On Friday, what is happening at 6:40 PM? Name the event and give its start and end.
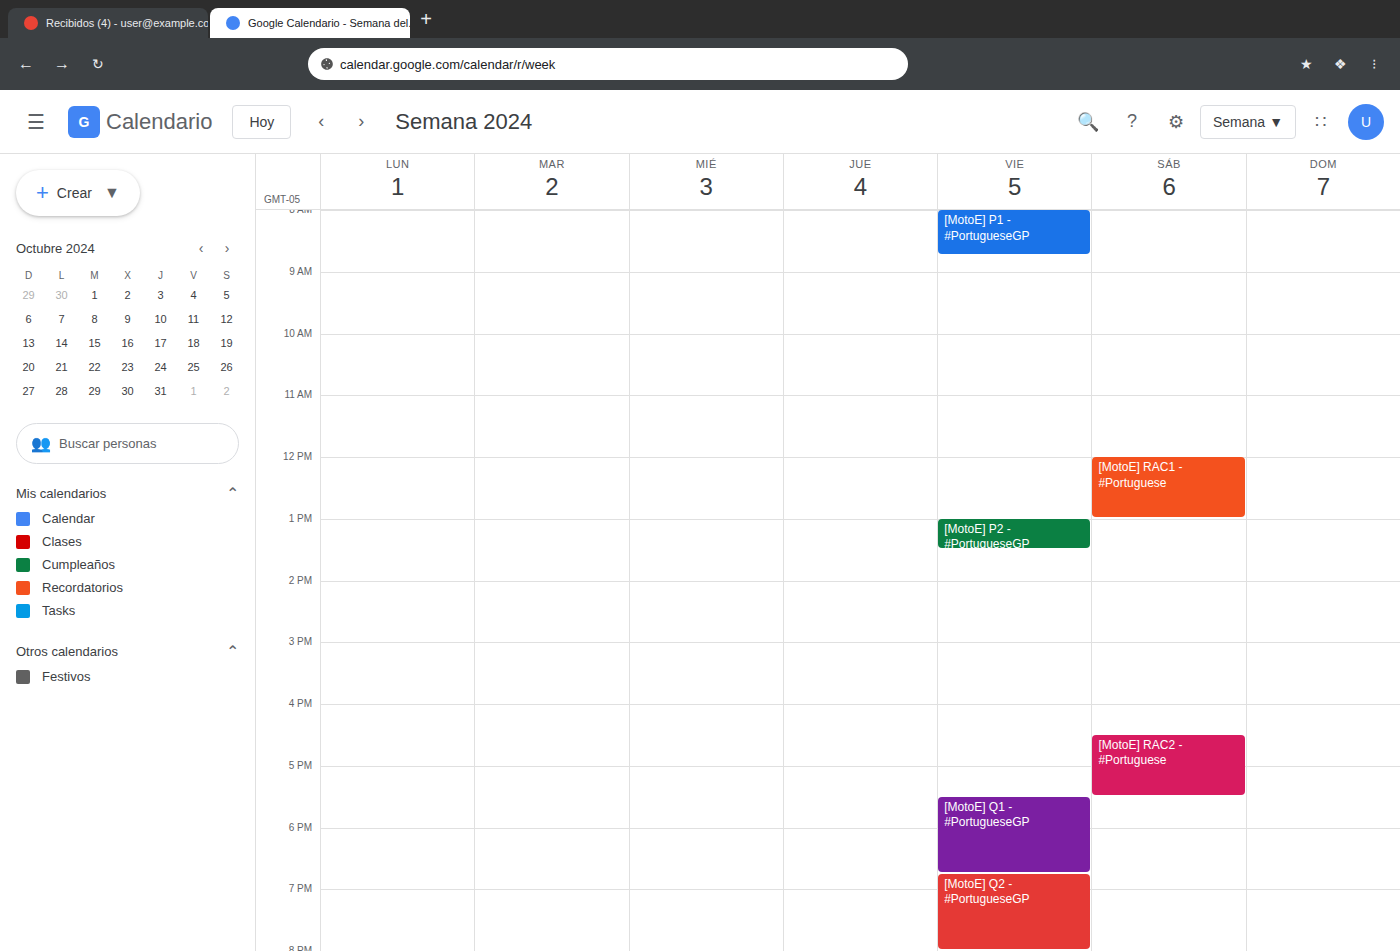
"[MotoE] Q1 - #PortugueseGP", 5:30 PM to 6:45 PM